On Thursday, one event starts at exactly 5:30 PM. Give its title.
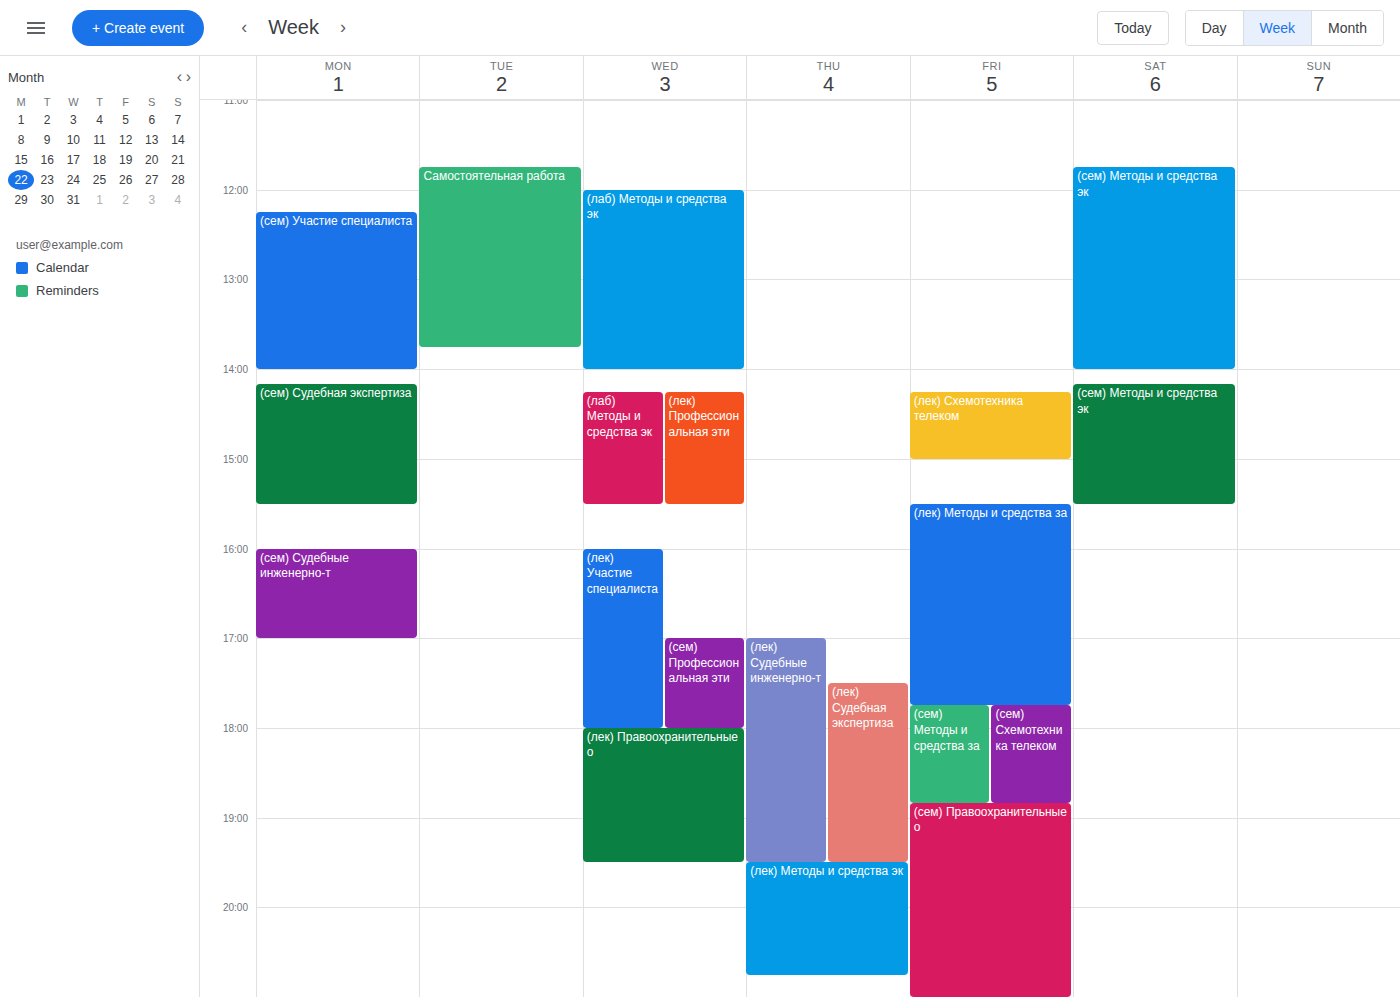
"(лек) Судебная экспертиза"